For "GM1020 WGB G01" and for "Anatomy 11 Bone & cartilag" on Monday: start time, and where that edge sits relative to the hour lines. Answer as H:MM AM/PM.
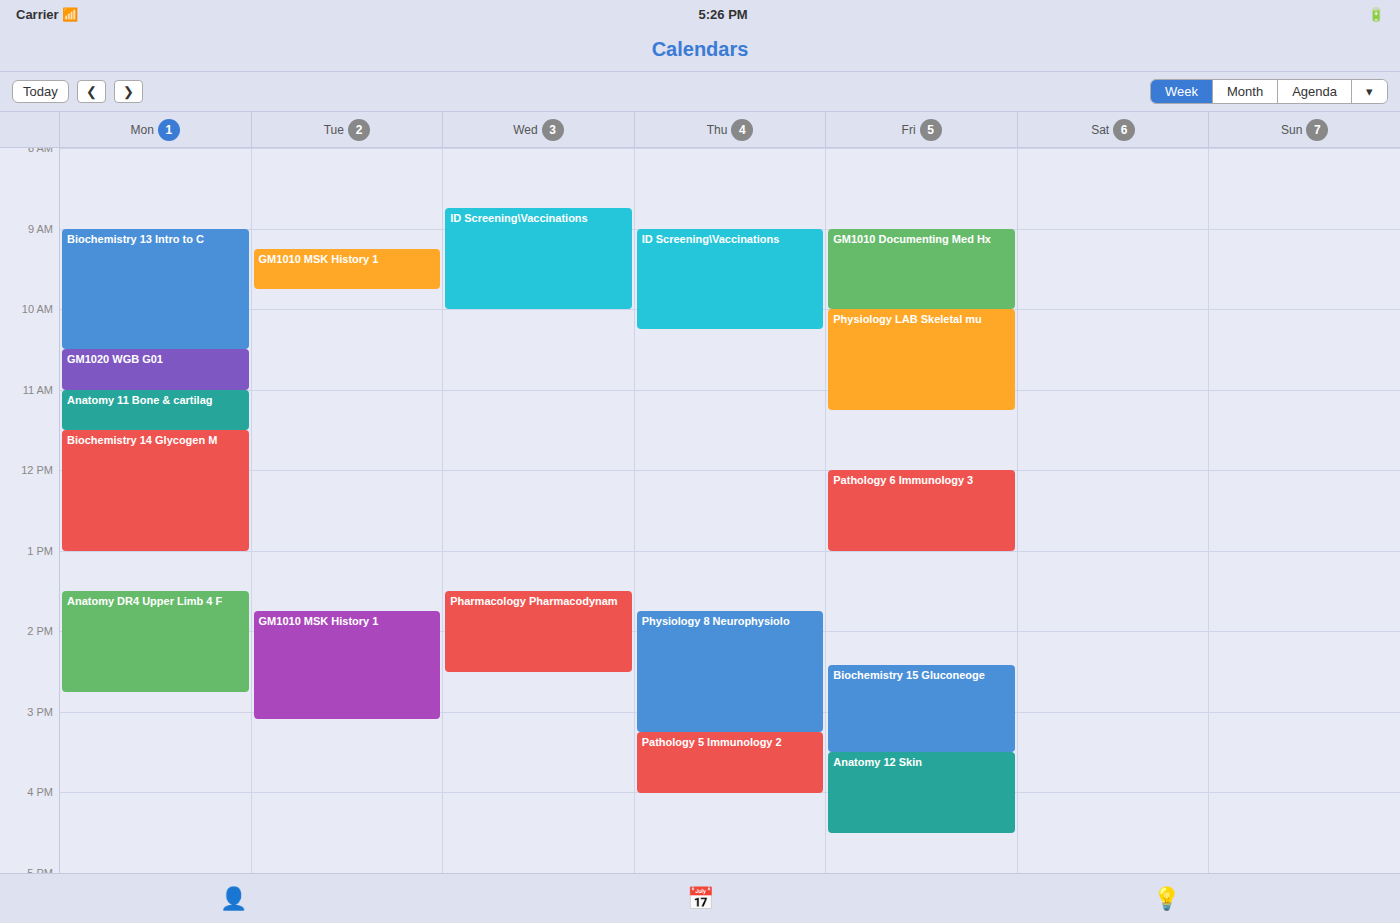
"GM1020 WGB G01": 10:30 AM, halfway between the 10 AM and 11 AM lines. "Anatomy 11 Bone & cartilag": 11:00 AM, exactly on the 11 AM line.